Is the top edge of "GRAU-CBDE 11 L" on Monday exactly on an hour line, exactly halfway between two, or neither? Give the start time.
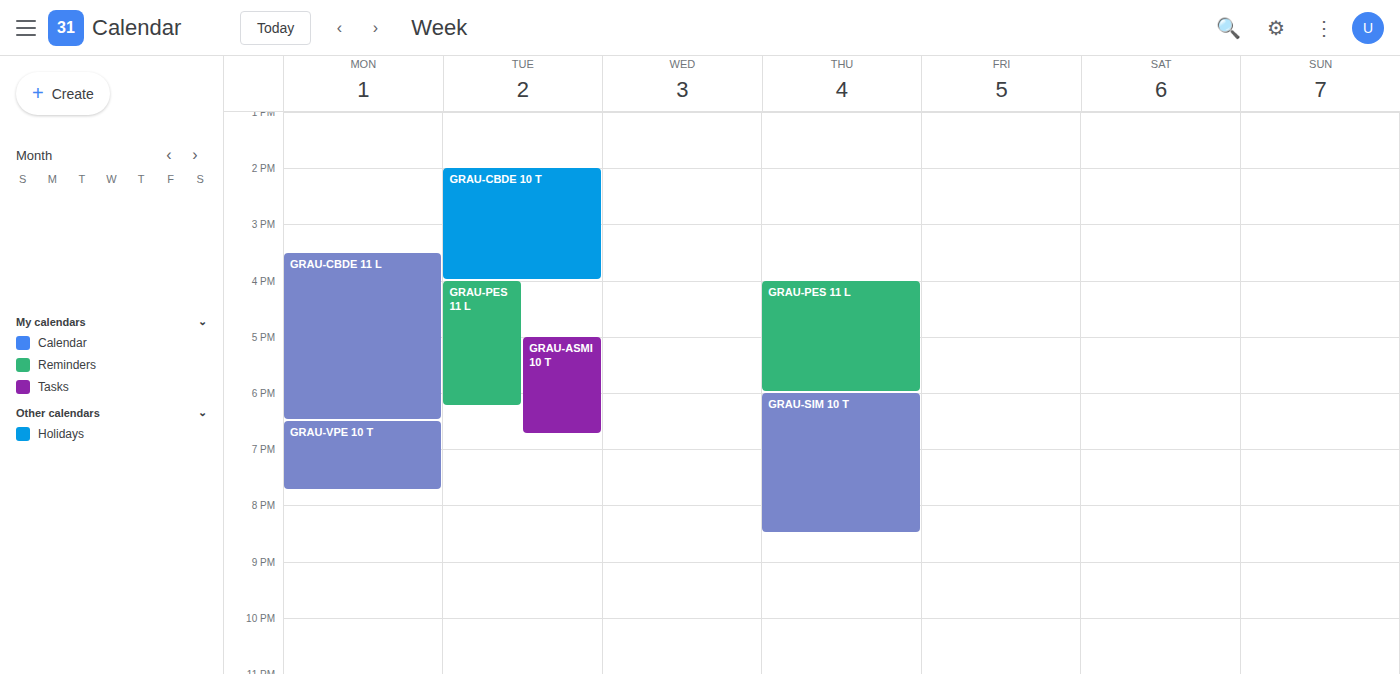
3:30 PM -- halfway between the 3 PM and 4 PM lines.